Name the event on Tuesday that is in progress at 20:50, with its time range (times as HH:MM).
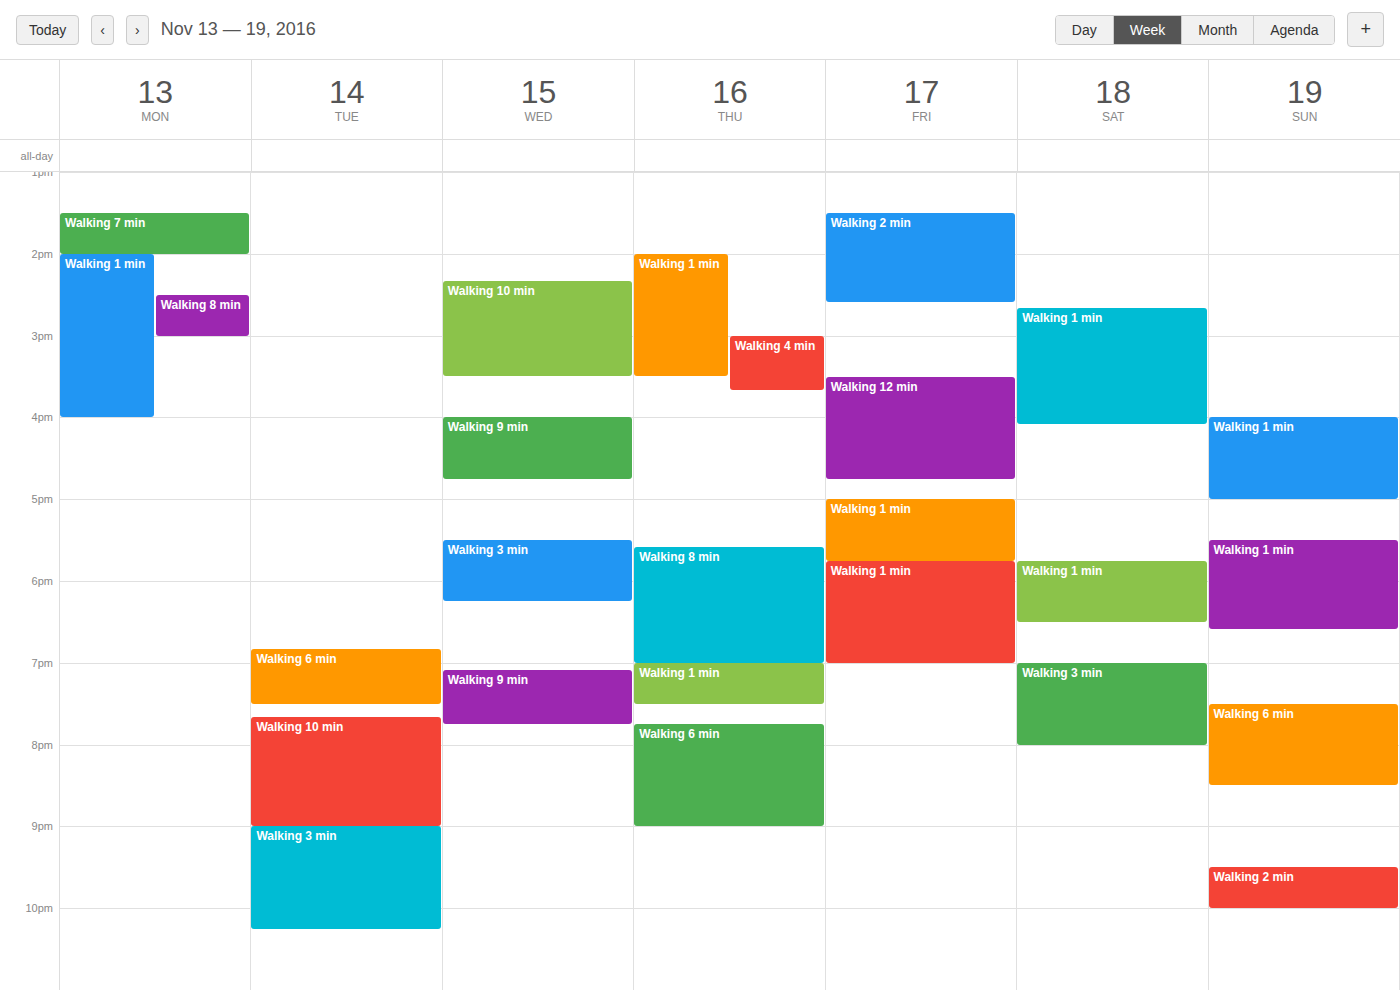
"Walking 10 min", 19:40 to 21:00